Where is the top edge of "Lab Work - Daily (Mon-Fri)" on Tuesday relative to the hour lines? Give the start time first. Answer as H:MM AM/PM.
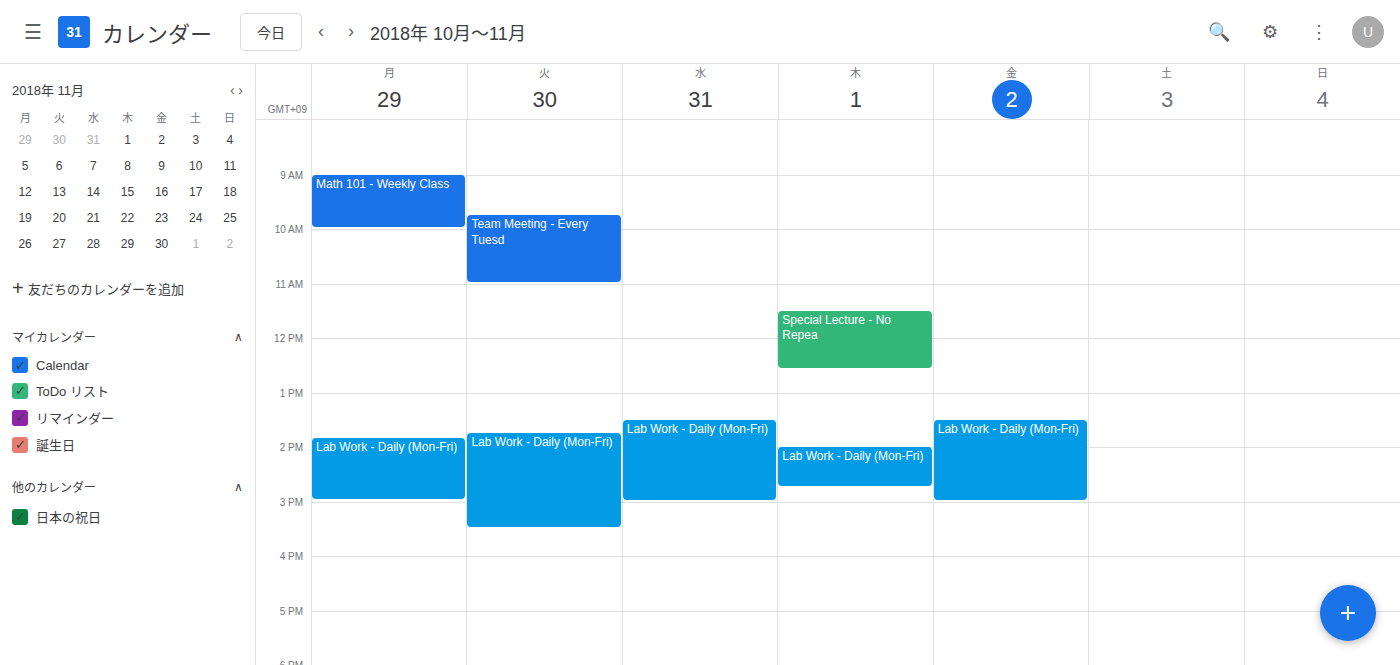
1:45 PM -- neither: three quarters of the way from the 1 PM line to the 2 PM line.